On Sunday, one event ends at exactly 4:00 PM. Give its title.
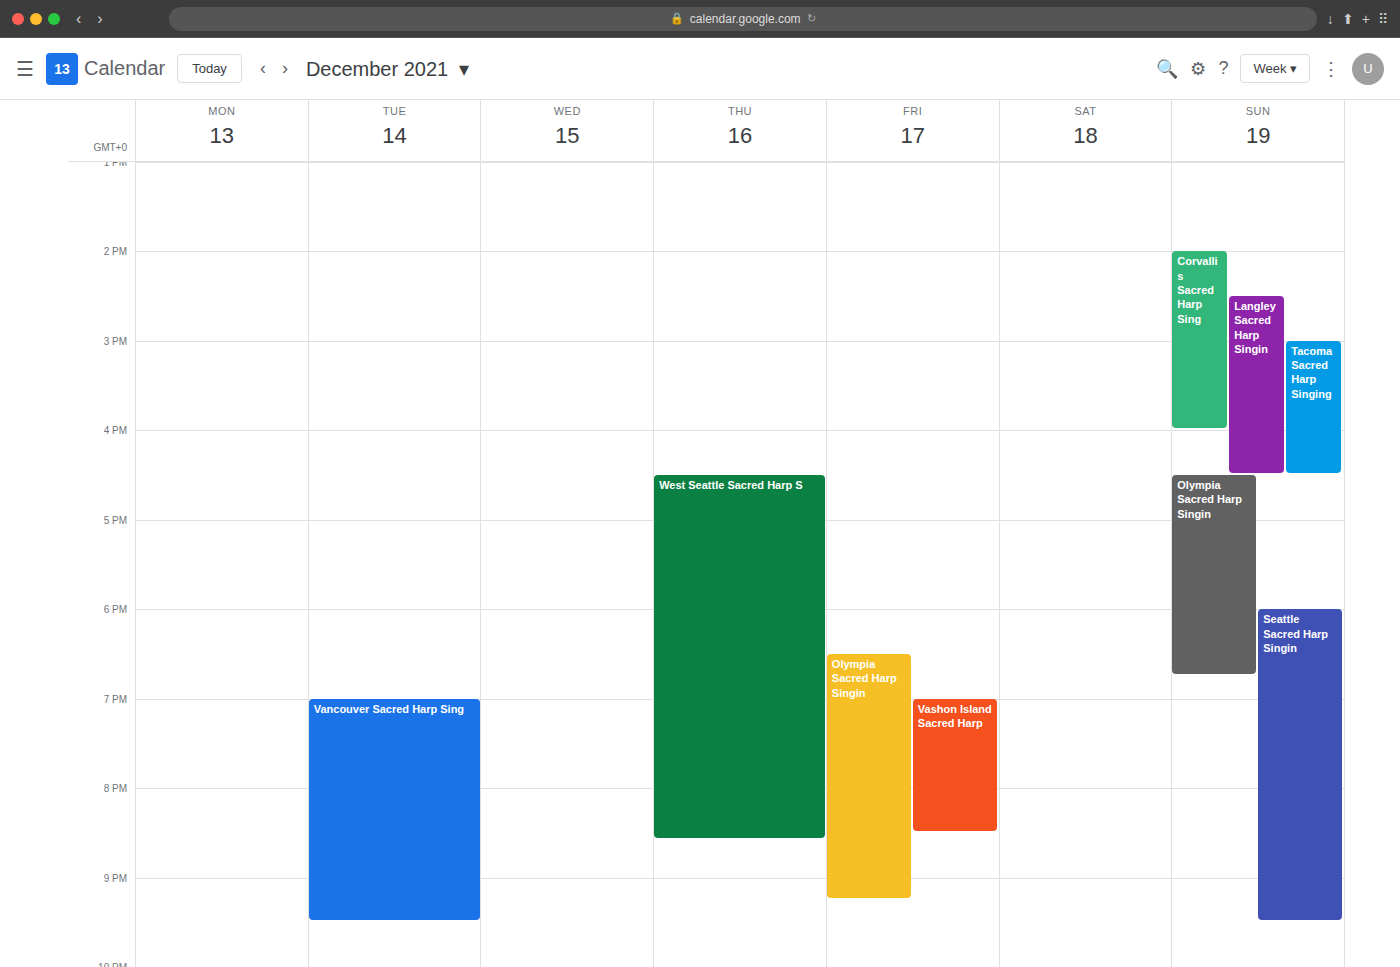
"Corvallis Sacred Harp Sing"